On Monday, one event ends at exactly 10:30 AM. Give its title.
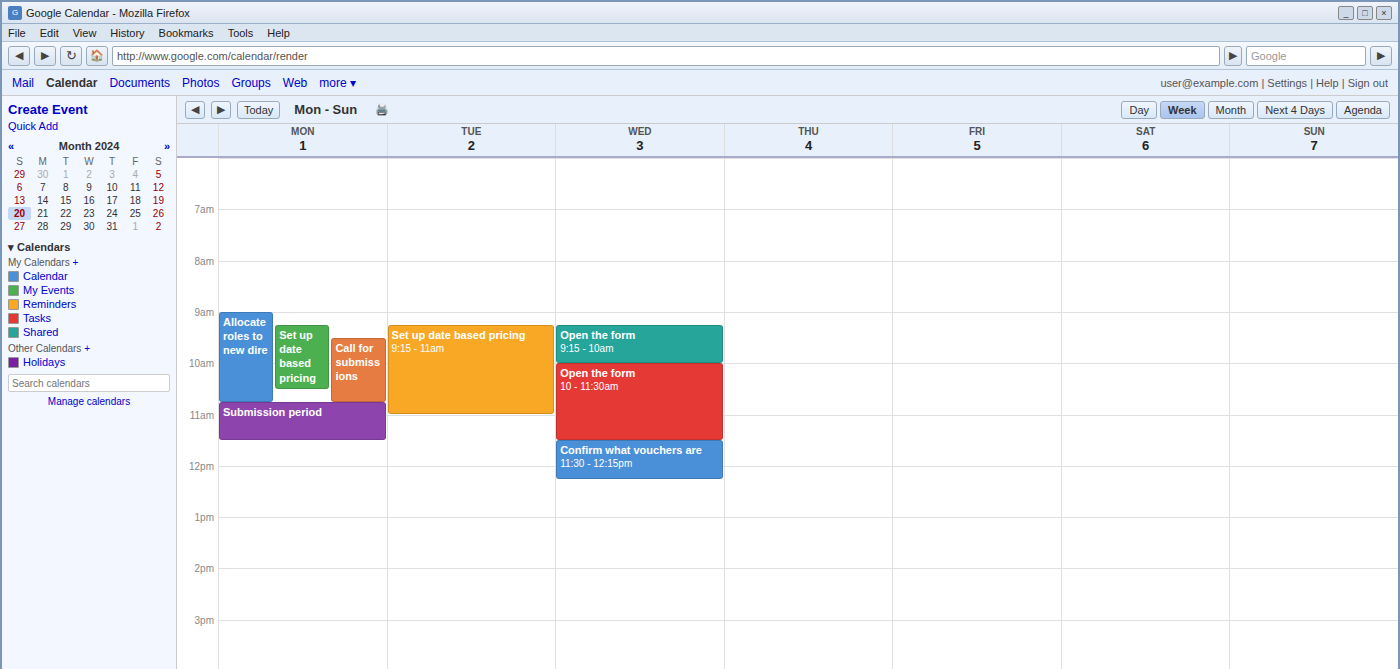
"Set up date based pricing"